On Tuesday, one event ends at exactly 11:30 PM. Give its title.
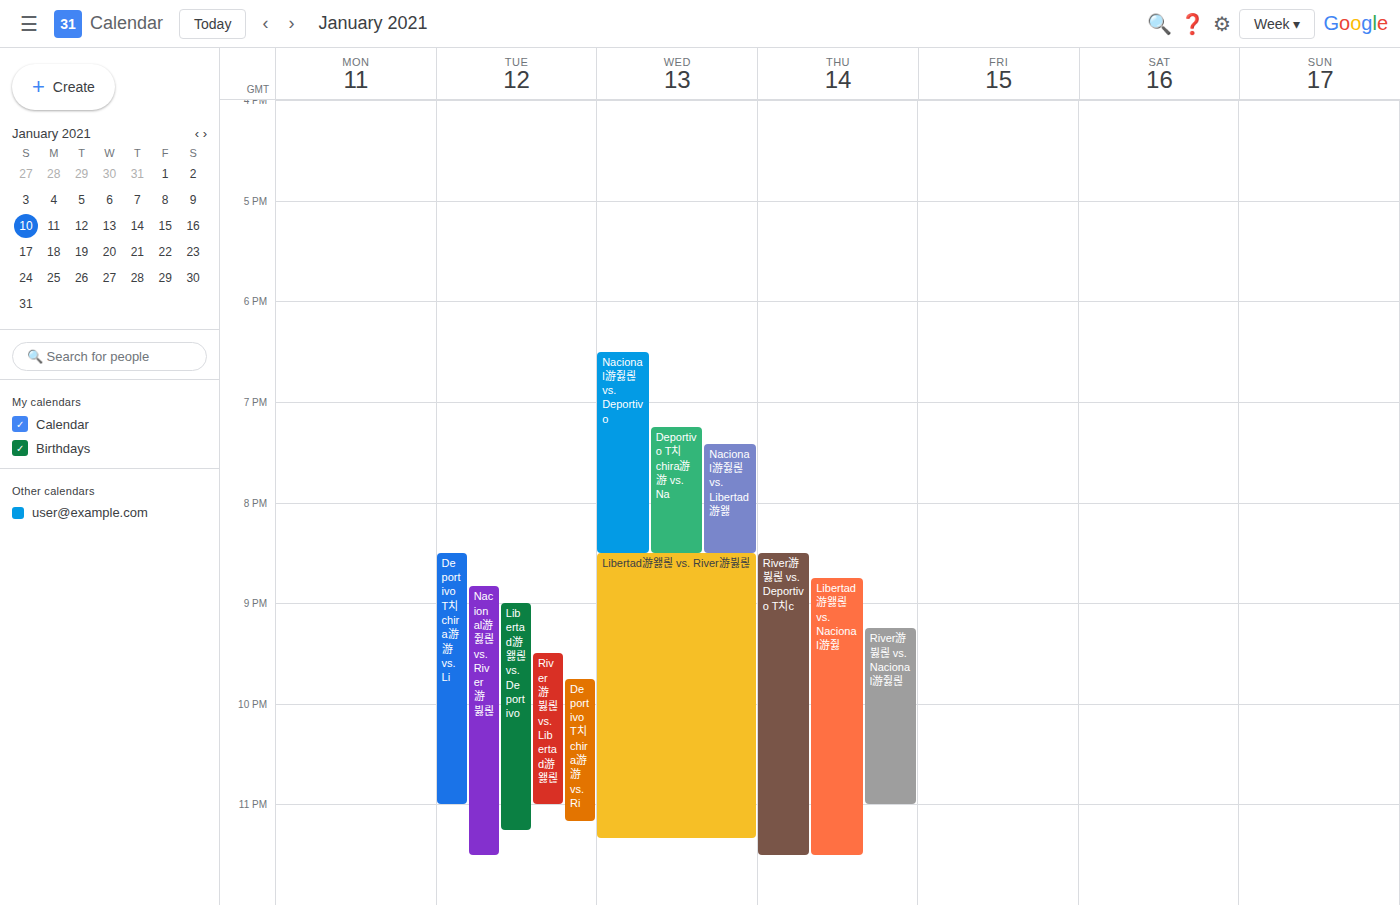
"Nacional游쥟릖 vs. River游뷣릖"